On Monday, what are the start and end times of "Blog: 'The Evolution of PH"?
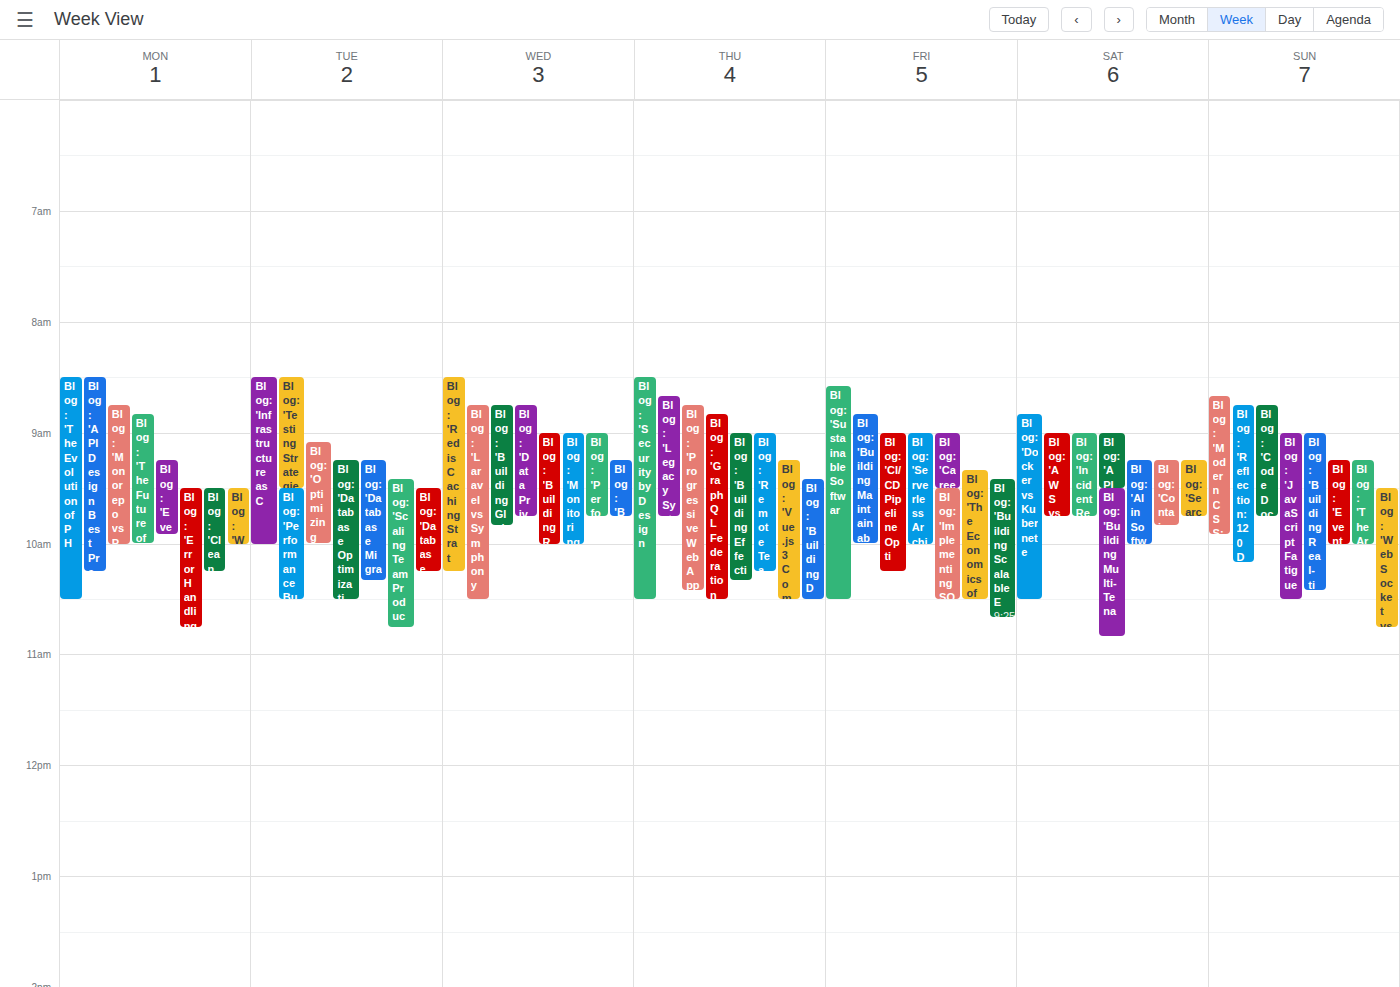
8:30 AM to 10:30 AM